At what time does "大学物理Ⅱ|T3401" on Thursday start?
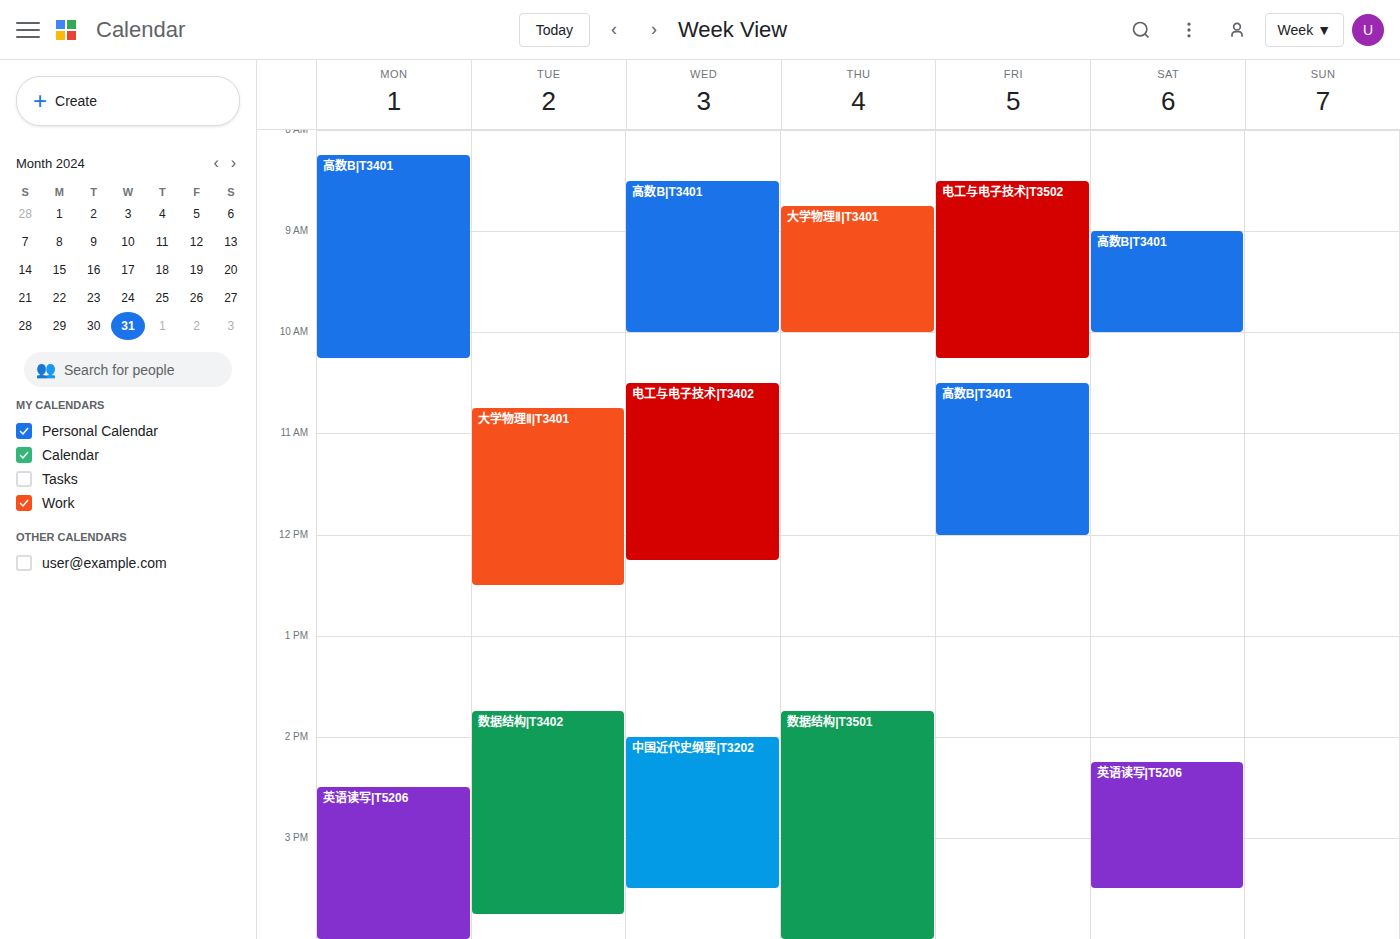
8:45 AM